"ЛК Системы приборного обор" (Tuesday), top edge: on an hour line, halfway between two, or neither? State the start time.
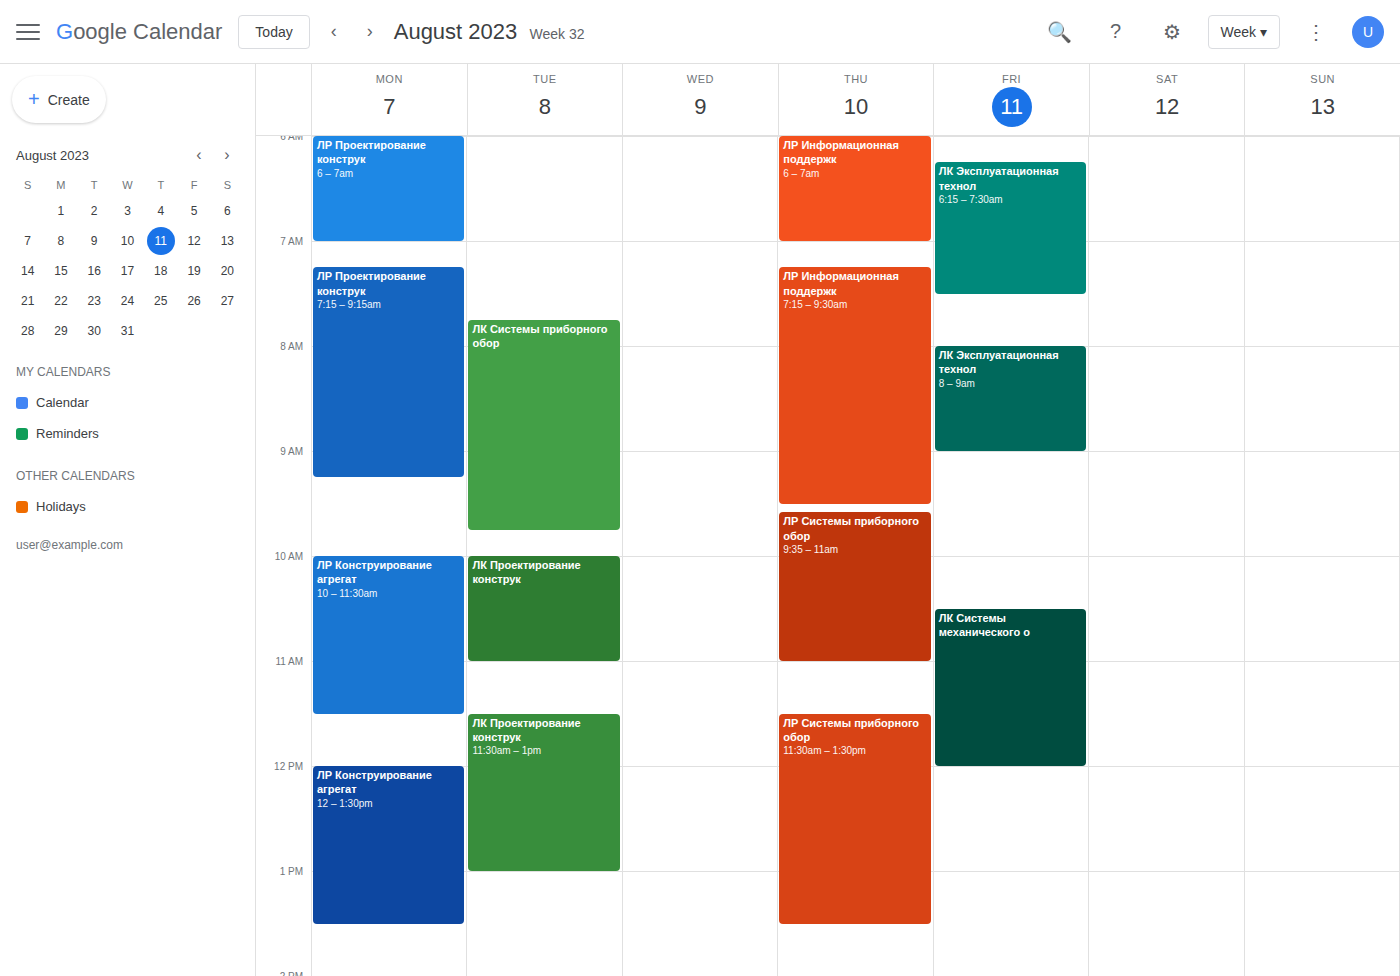
7:45 AM -- neither: three quarters of the way from the 7 AM line to the 8 AM line.